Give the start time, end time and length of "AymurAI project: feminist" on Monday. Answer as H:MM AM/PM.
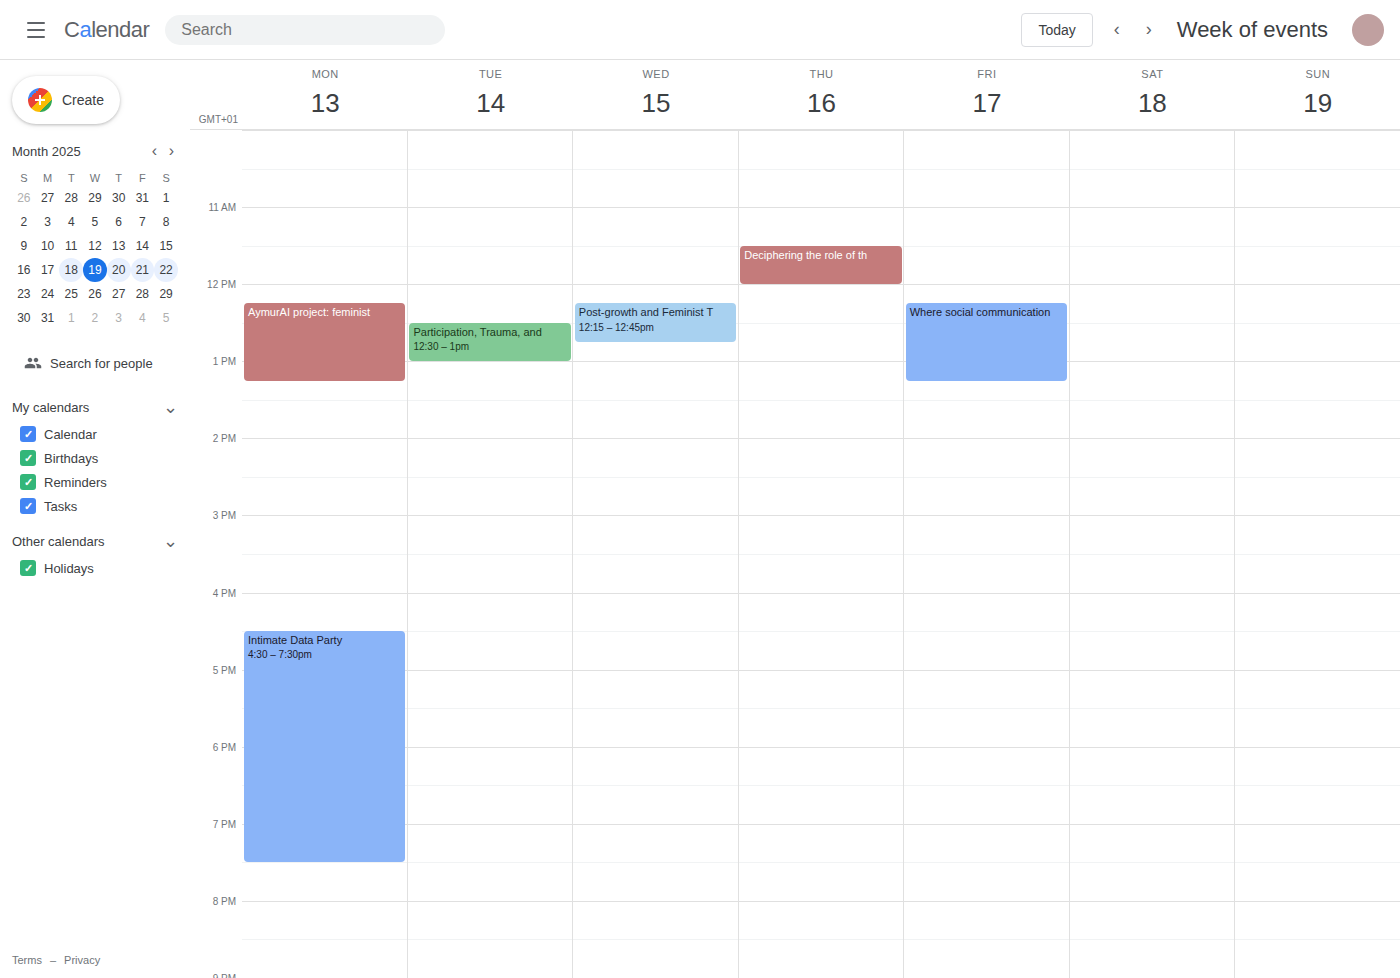
12:15 PM to 1:15 PM, 1 hour